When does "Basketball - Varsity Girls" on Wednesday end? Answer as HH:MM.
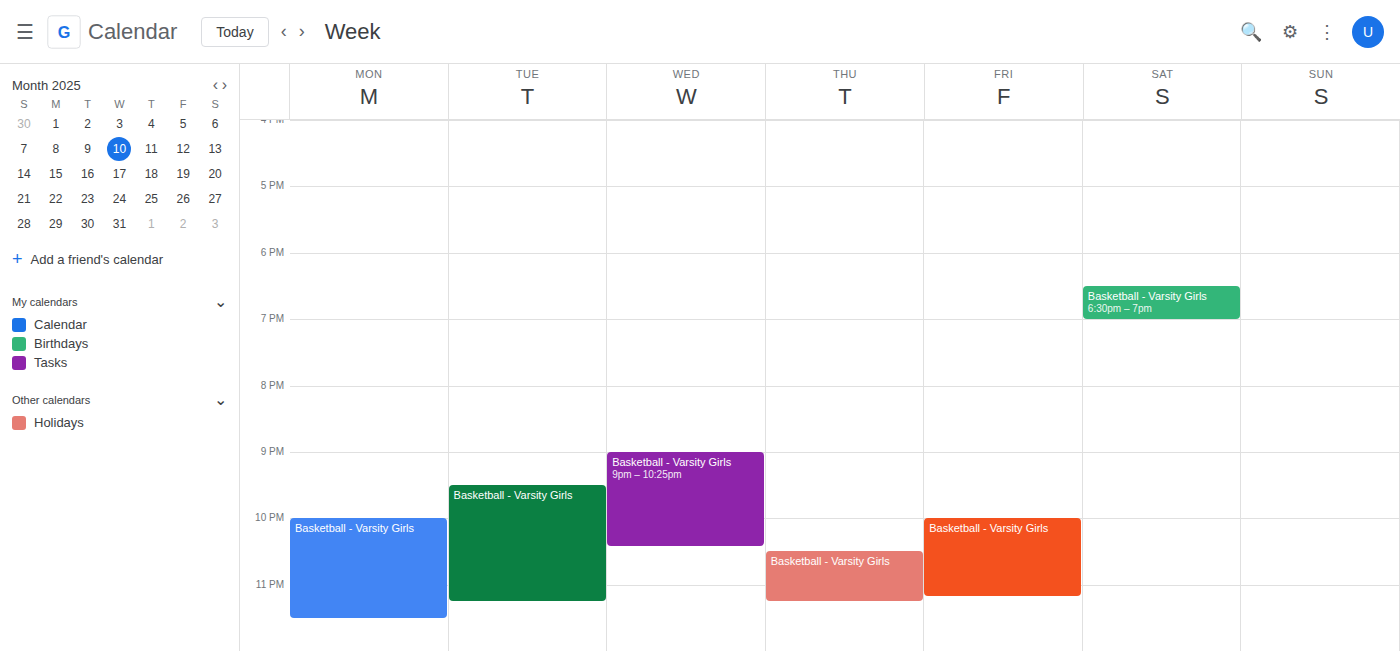
22:25